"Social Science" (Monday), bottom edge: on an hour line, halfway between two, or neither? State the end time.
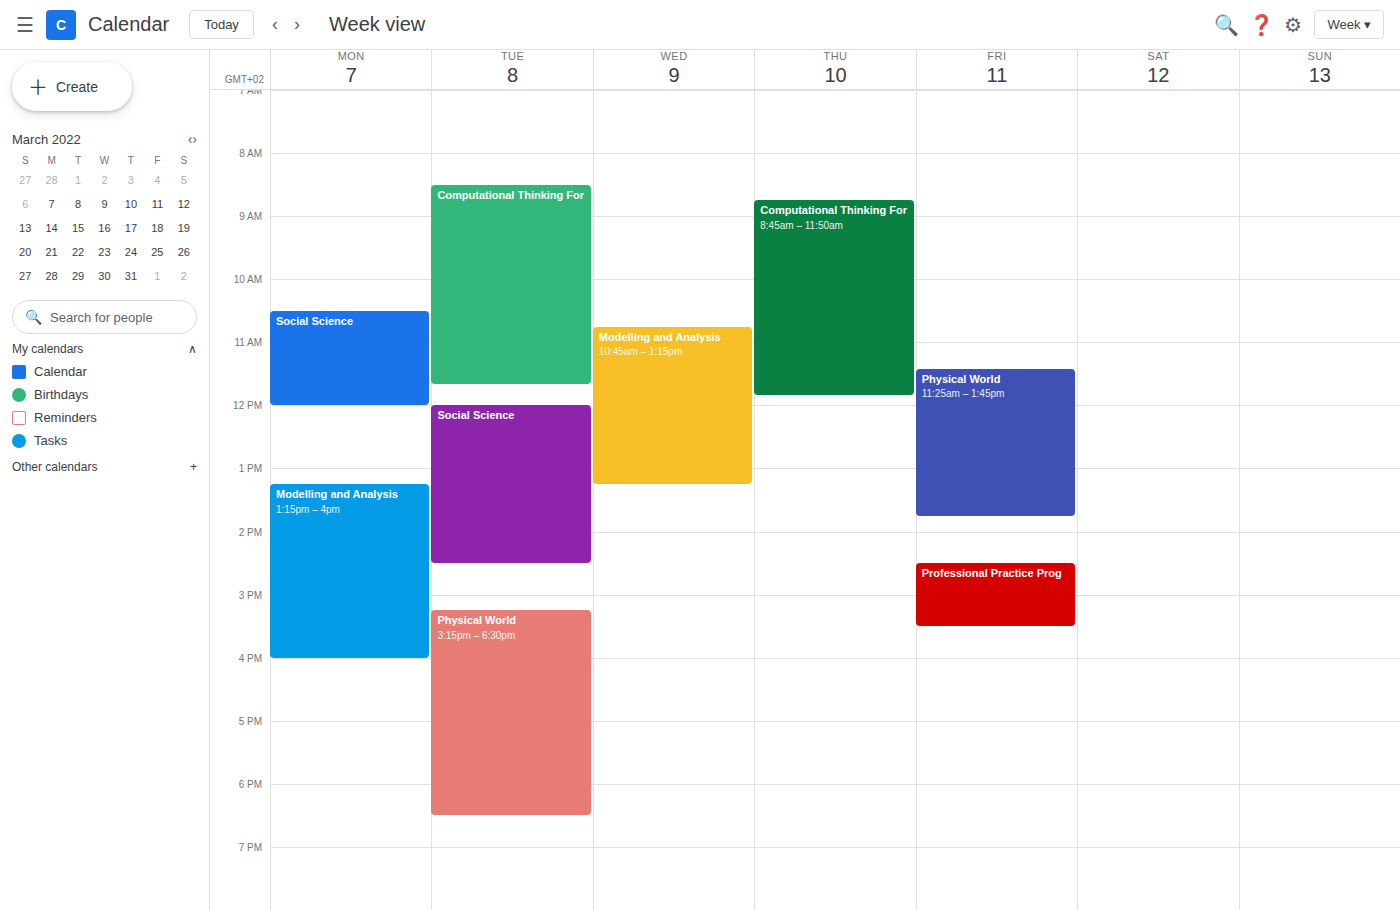
12:00 PM -- exactly on the 12 PM line.